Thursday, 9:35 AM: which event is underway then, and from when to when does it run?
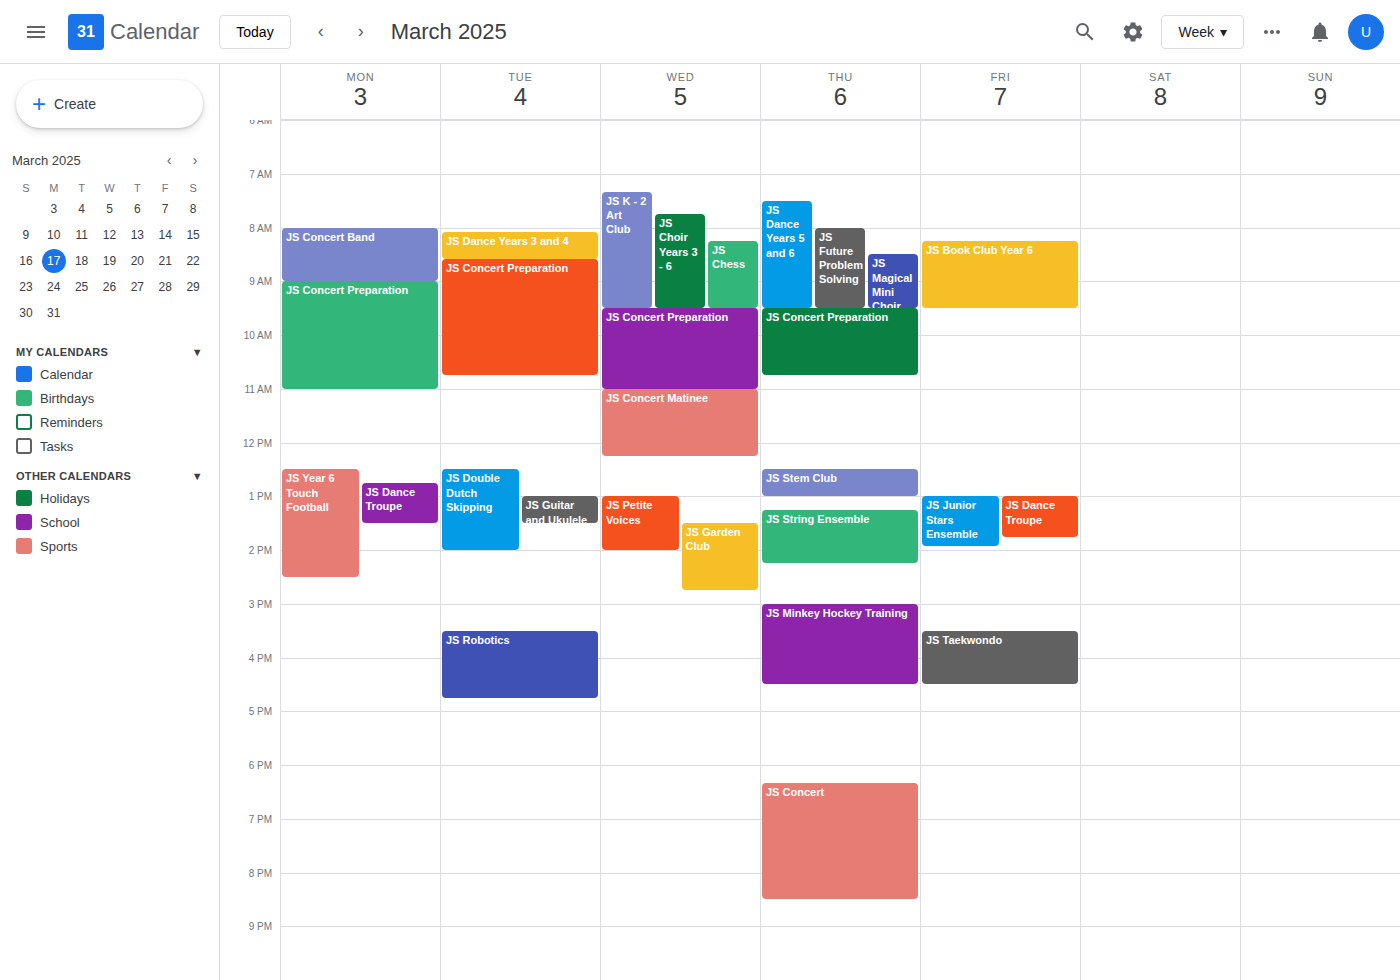
"JS Concert Preparation", 9:30 AM to 10:45 AM